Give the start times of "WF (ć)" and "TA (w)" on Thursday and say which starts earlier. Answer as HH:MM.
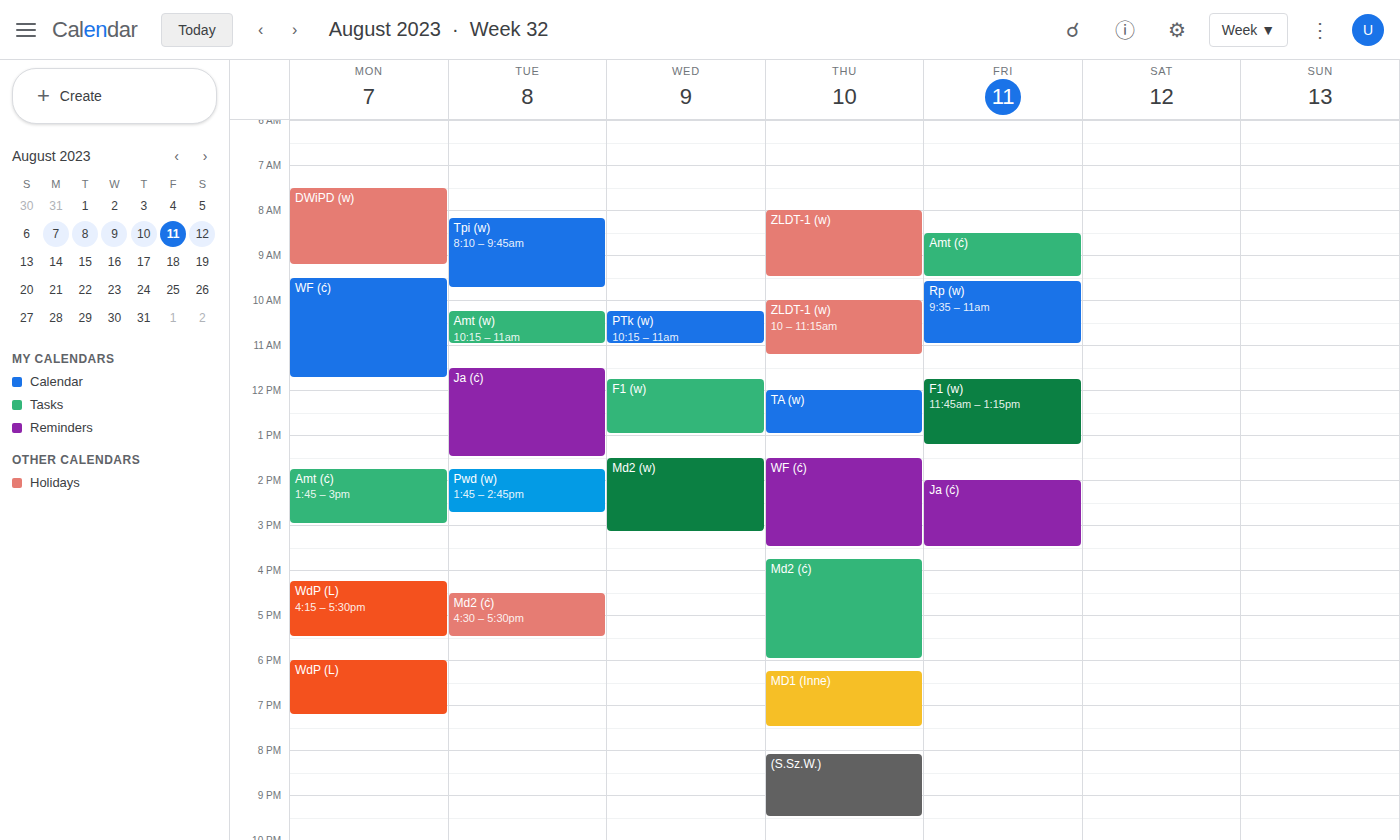
"TA (w)" 12:00; "WF (ć)" 13:30.